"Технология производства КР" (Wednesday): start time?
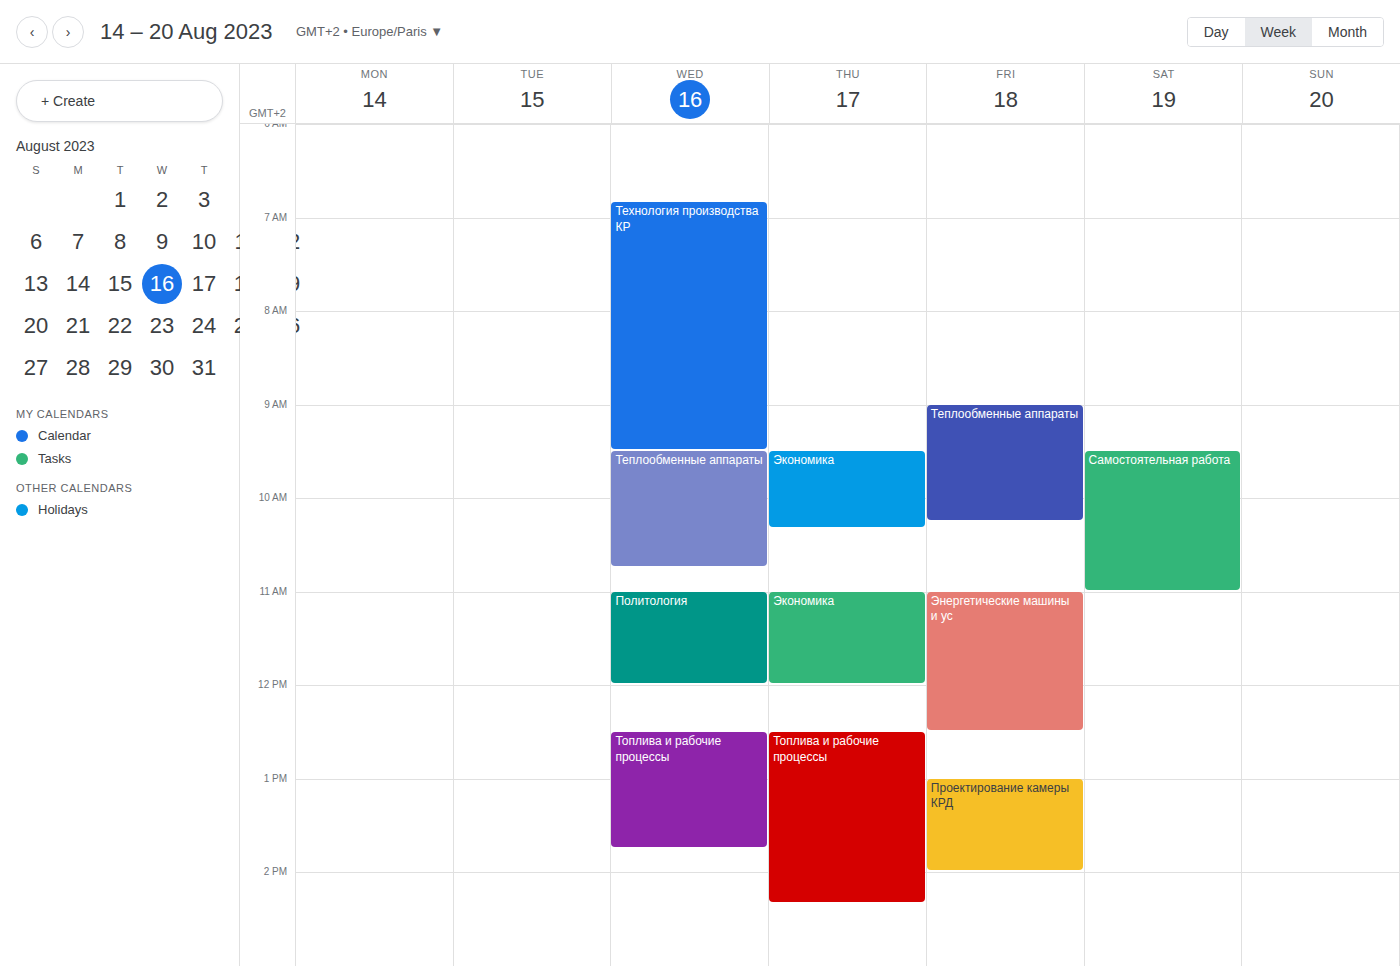
6:50 AM